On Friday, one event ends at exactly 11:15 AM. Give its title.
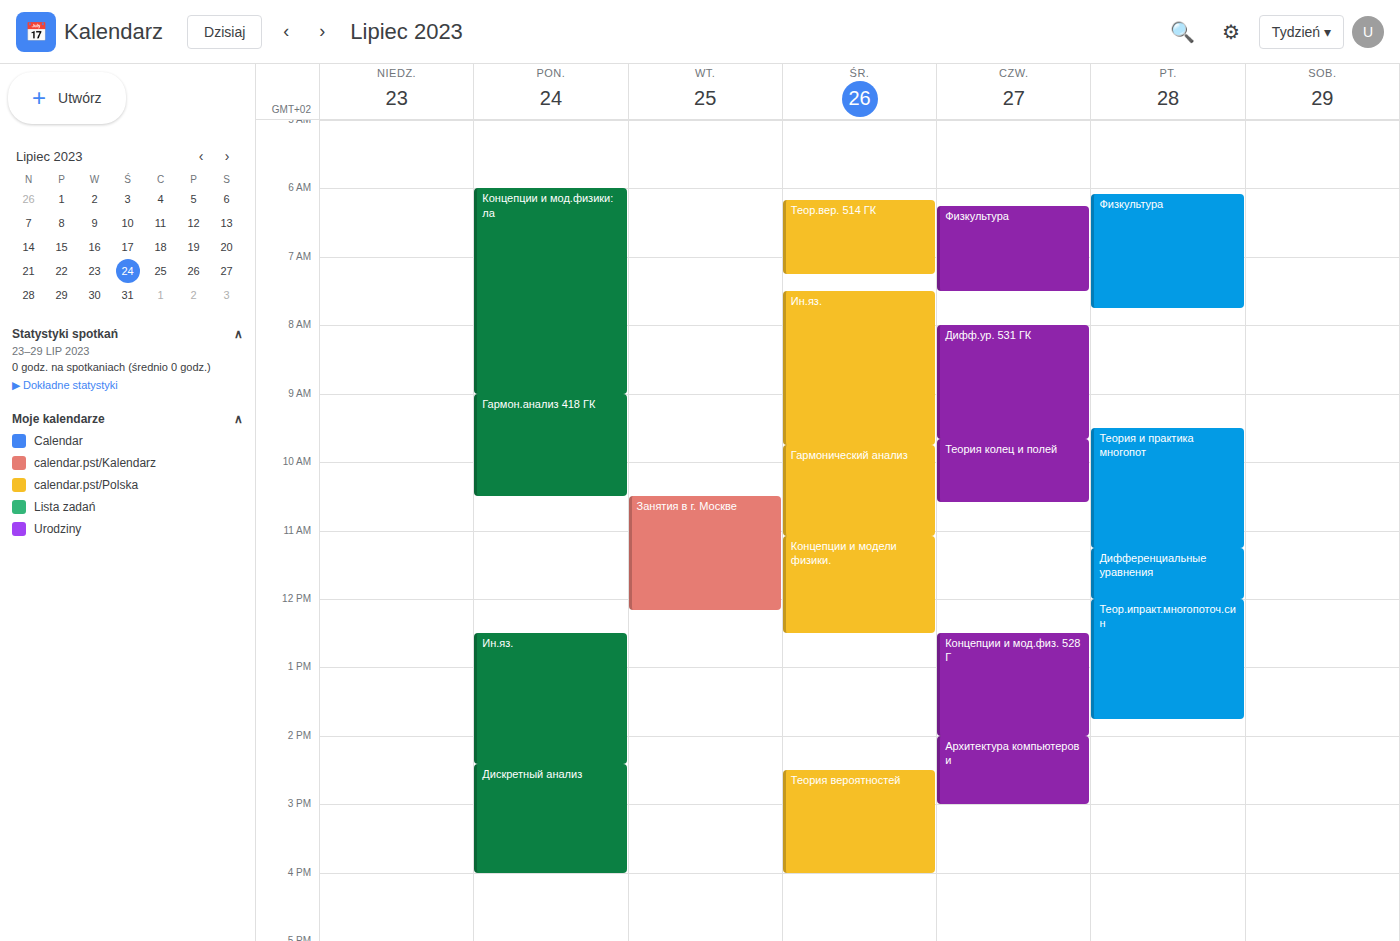
"Теория и практика многопот"